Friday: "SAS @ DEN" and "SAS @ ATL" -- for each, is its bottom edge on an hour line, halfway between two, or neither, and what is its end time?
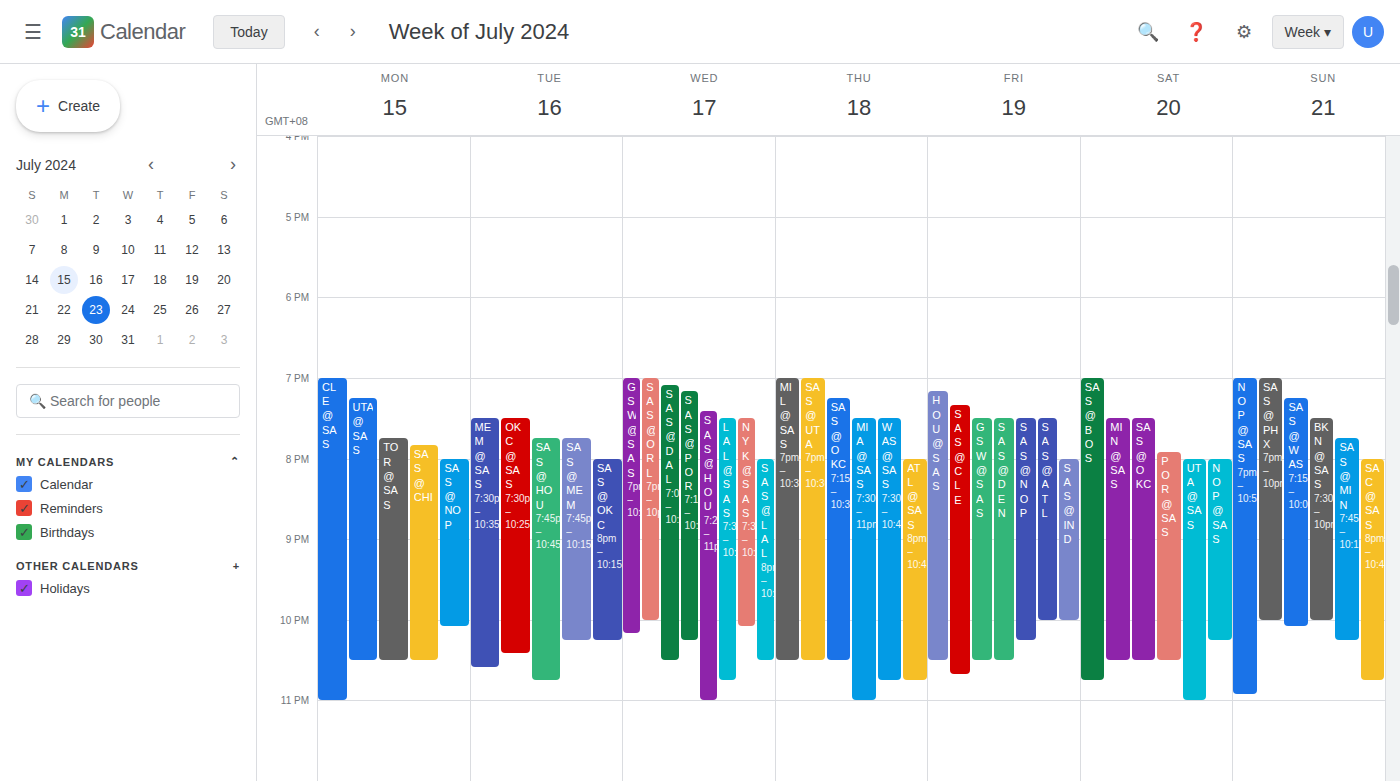
"SAS @ DEN": 10:30 PM, halfway between the 10 PM and 11 PM lines. "SAS @ ATL": 10:00 PM, exactly on the 10 PM line.